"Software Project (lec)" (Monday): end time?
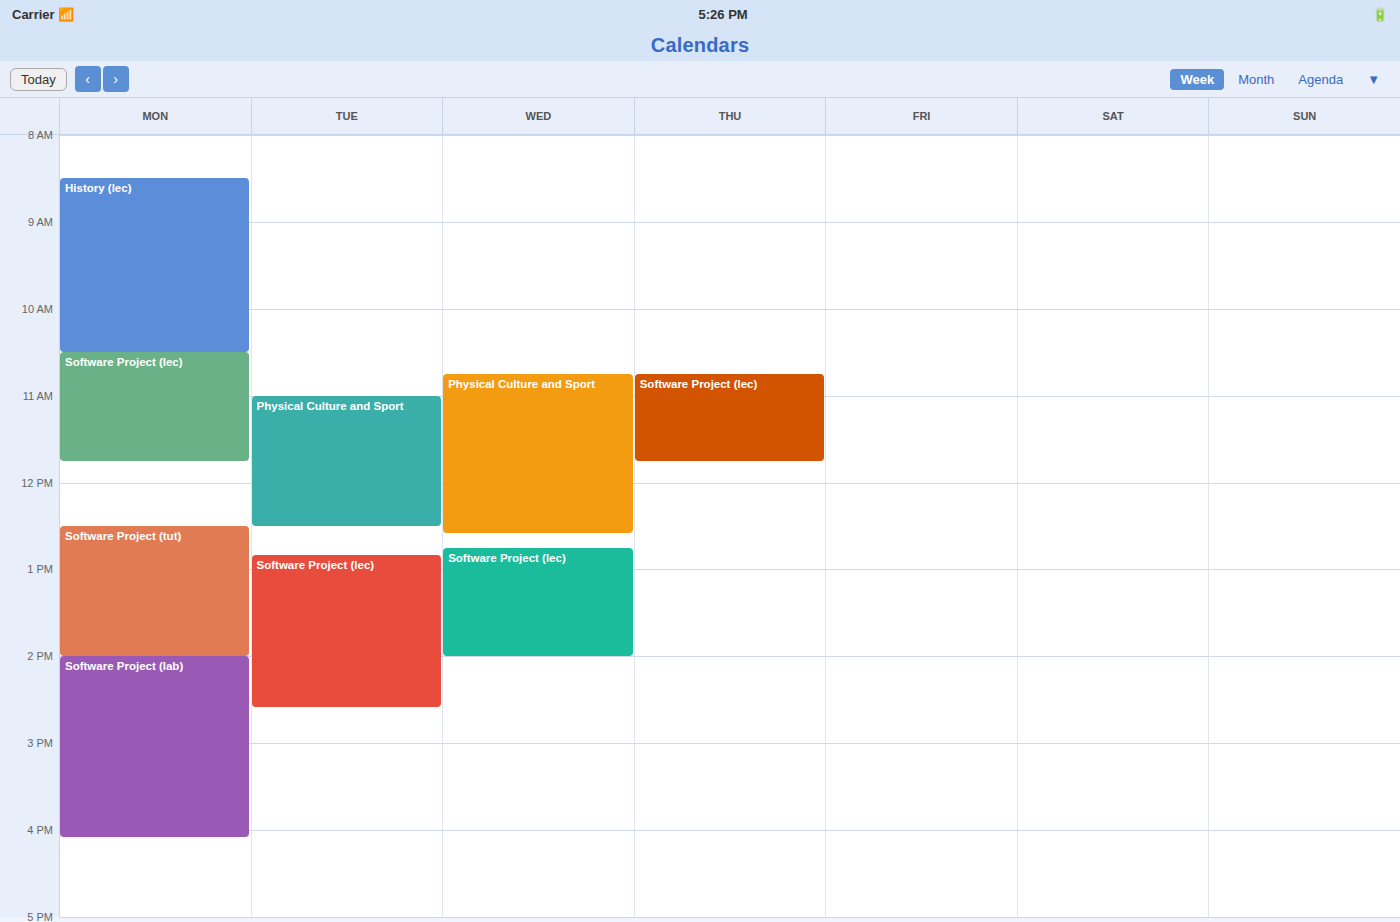
11:45 AM